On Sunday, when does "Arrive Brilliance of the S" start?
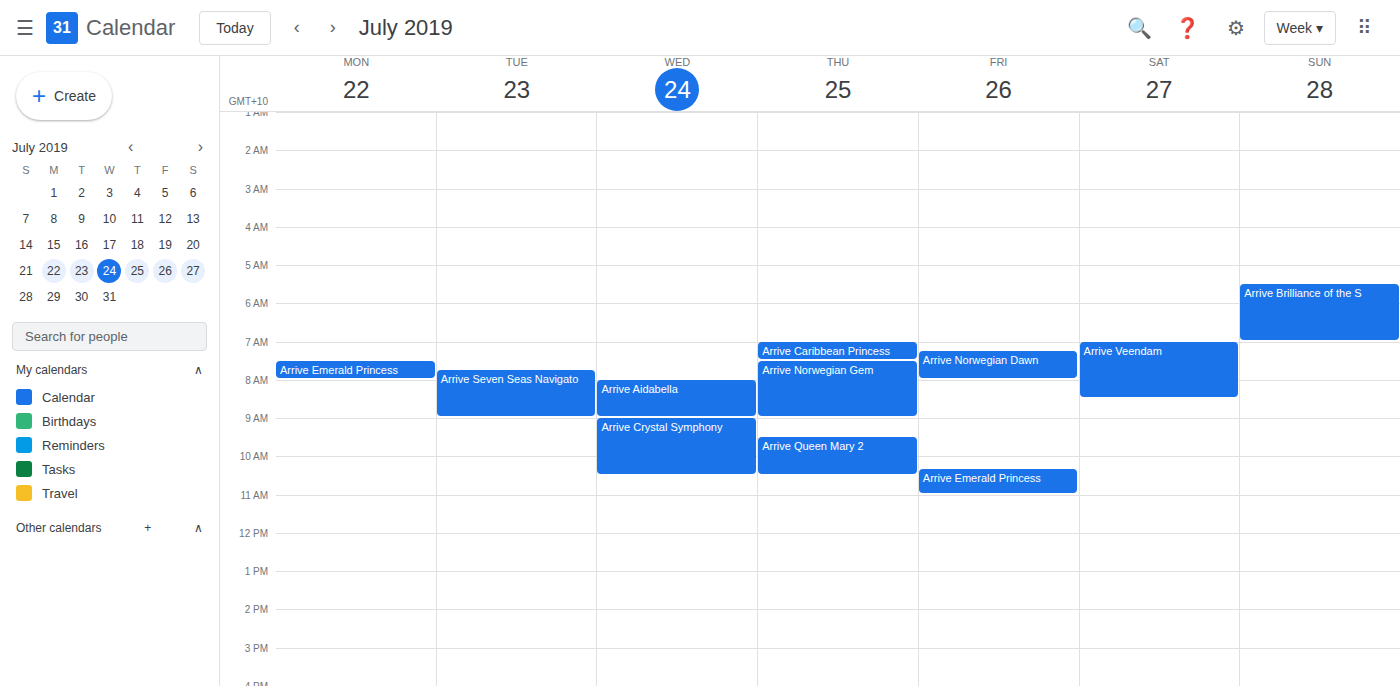
05:30